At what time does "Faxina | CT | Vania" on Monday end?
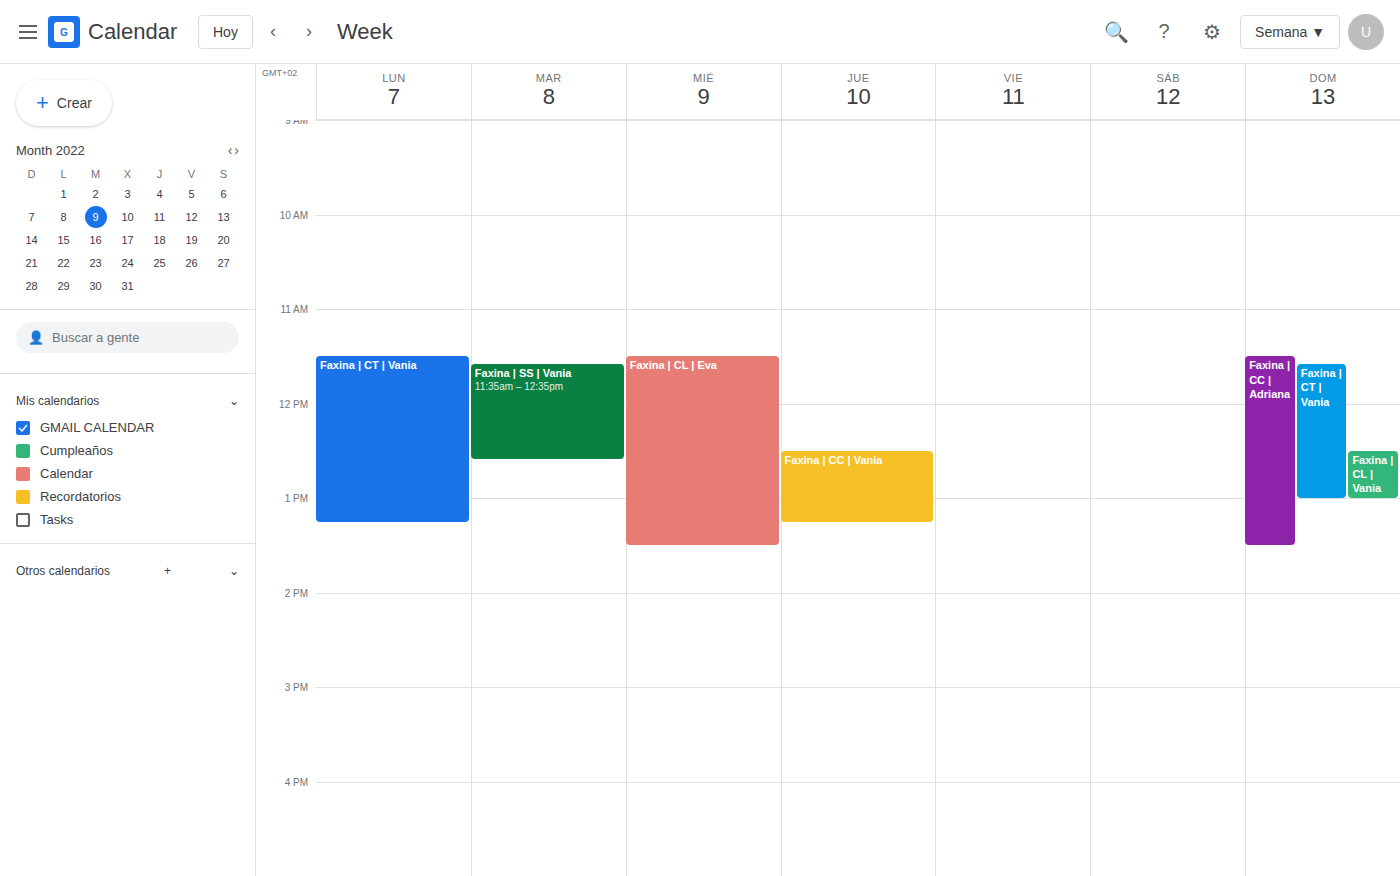
1:15 PM